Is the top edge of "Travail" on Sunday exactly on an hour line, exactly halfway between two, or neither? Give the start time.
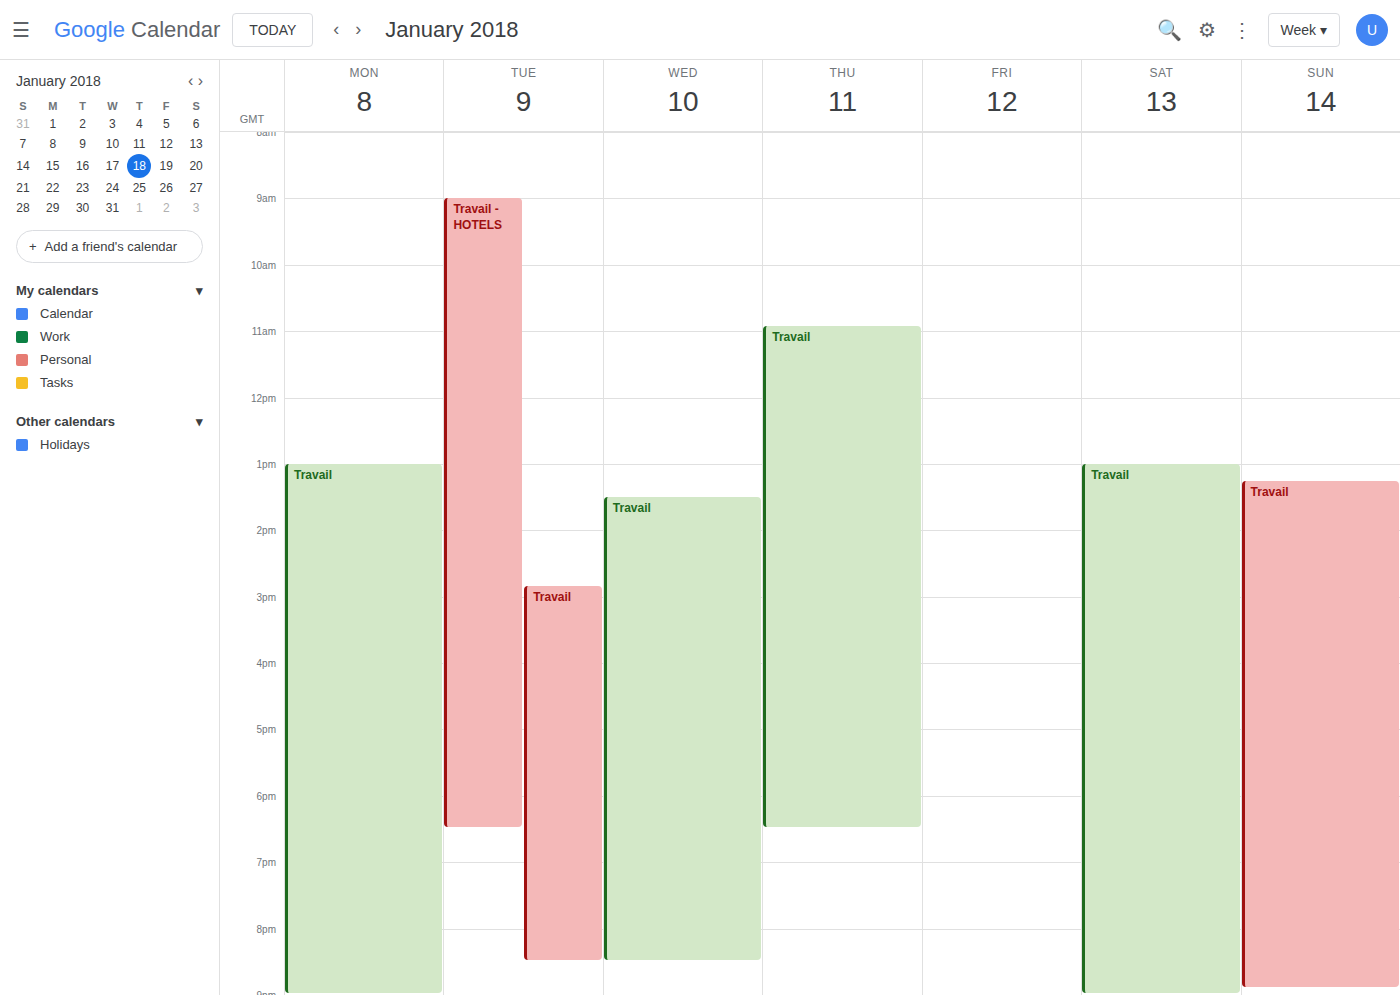
1:15 PM -- neither: a quarter of the way from the 1 PM line to the 2 PM line.